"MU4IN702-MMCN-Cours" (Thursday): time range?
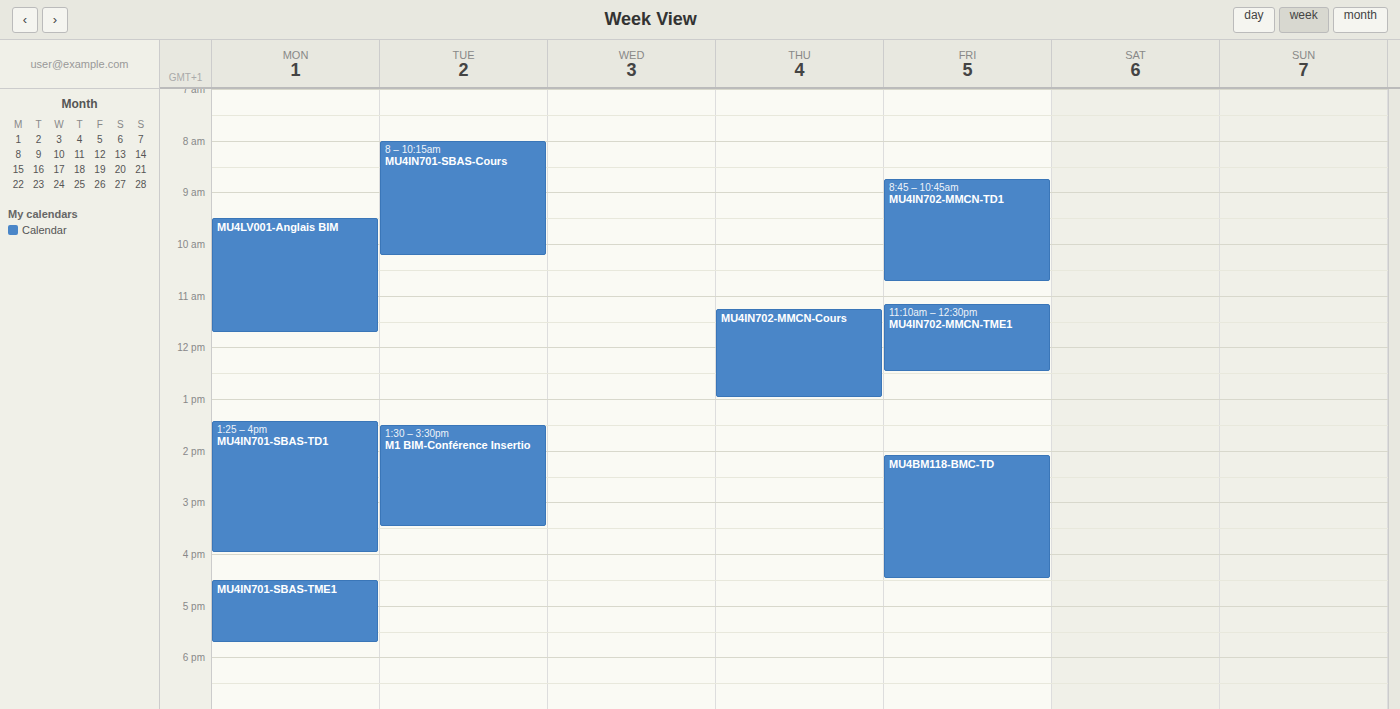
11:15 AM to 1:00 PM